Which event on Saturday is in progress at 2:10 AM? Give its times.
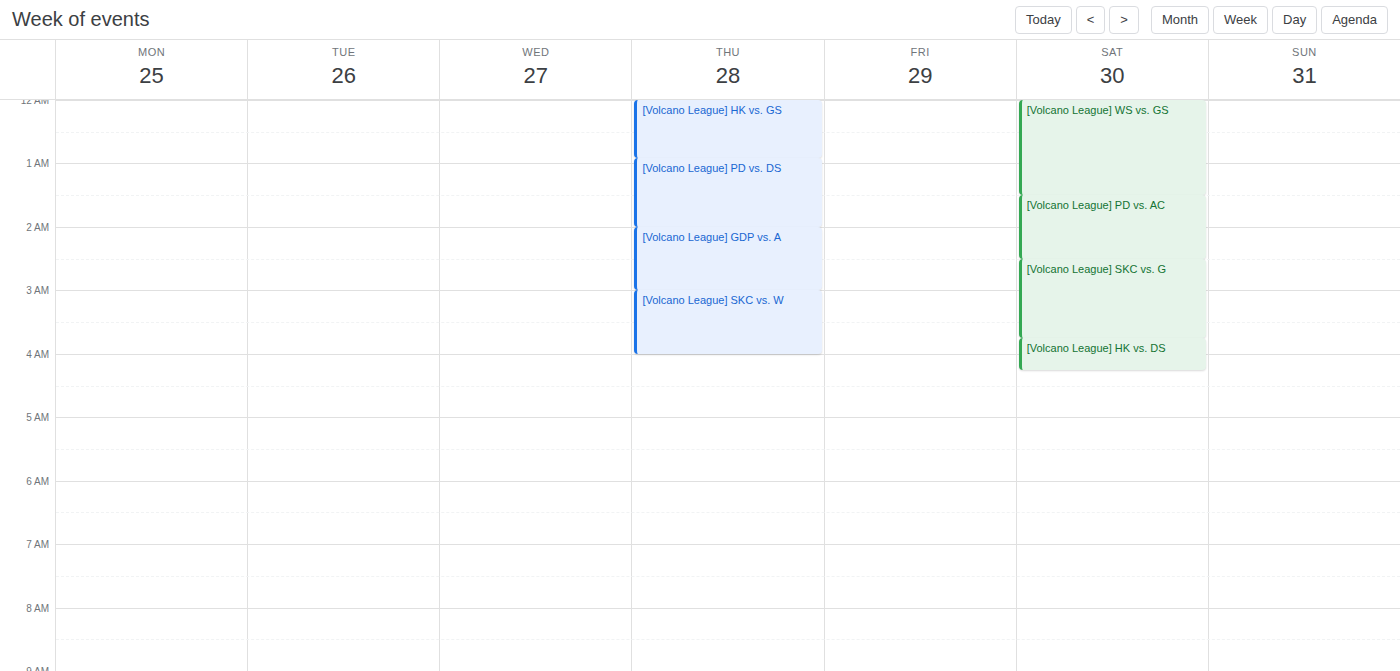
"[Volcano League] PD vs. AC", 1:30 AM to 2:30 AM